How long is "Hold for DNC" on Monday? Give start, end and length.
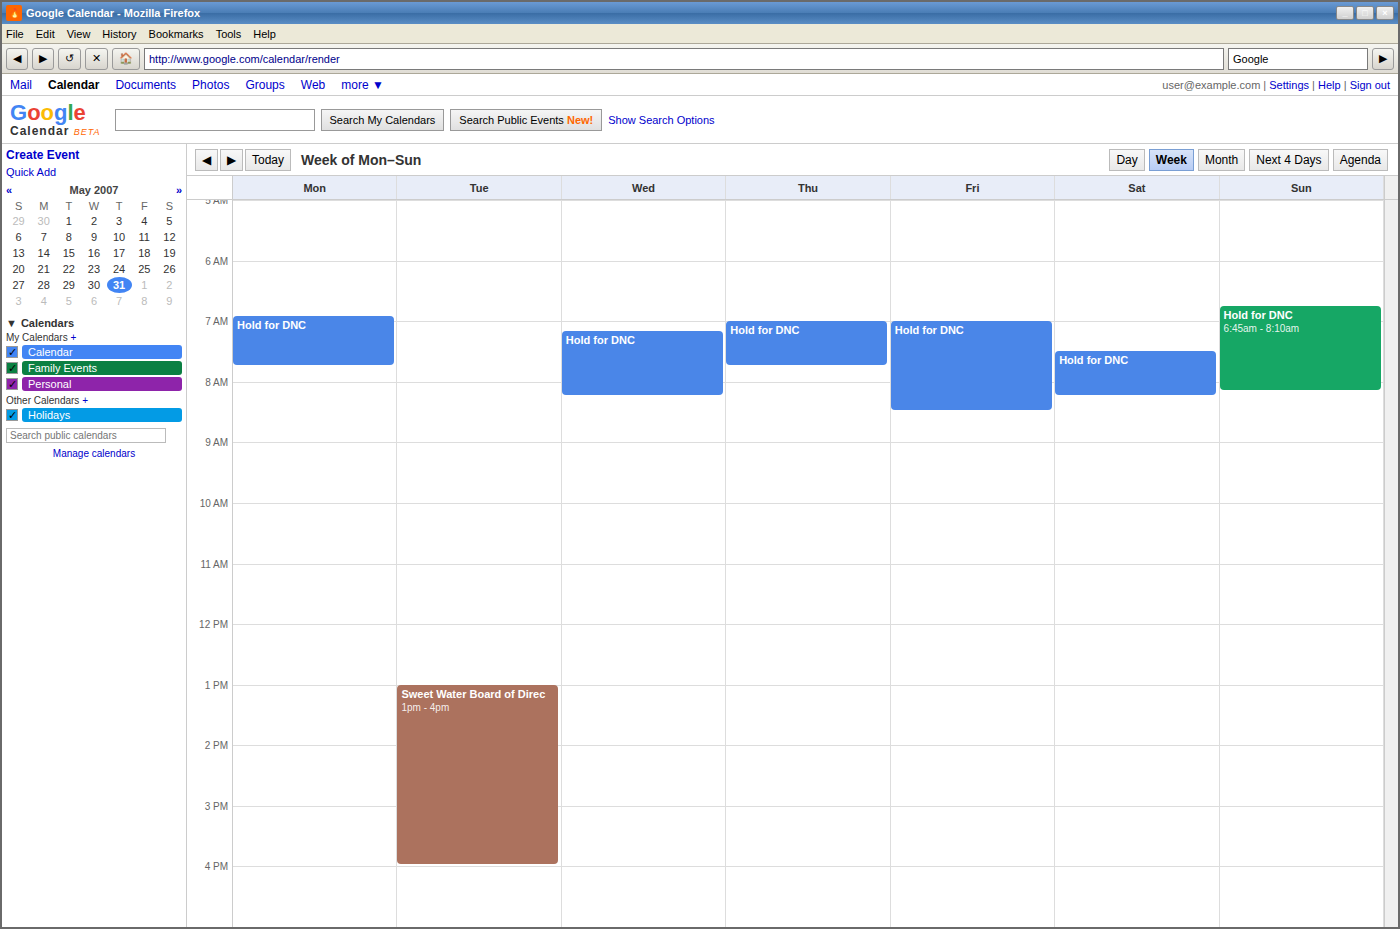
6:55 AM to 7:45 AM, 50 minutes